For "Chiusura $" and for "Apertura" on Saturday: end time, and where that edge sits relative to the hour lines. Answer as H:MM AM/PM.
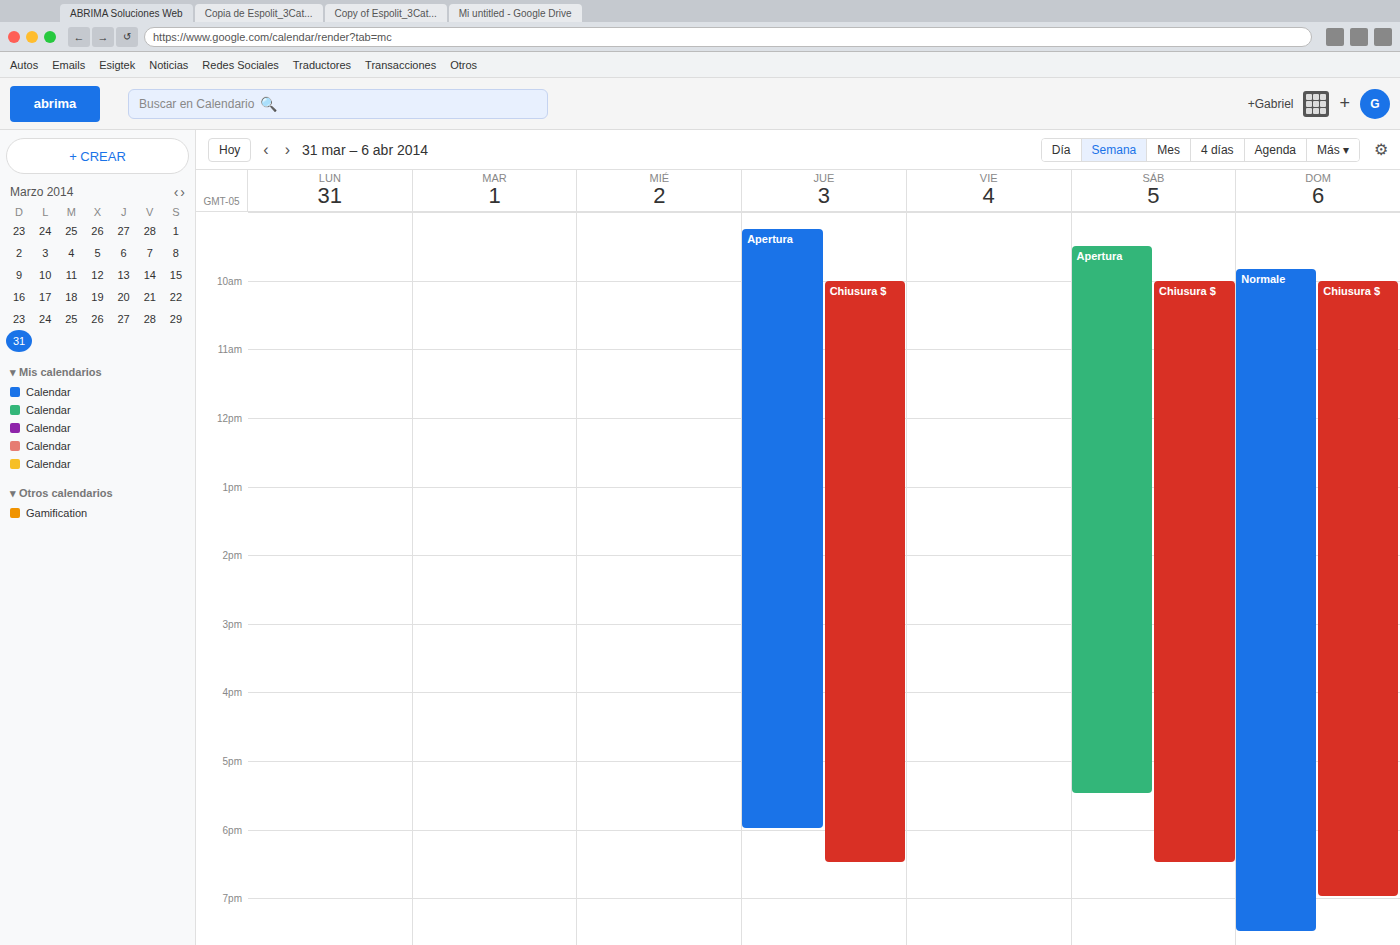
"Chiusura $": 6:30 PM, halfway between the 6 PM and 7 PM lines. "Apertura": 5:30 PM, halfway between the 5 PM and 6 PM lines.